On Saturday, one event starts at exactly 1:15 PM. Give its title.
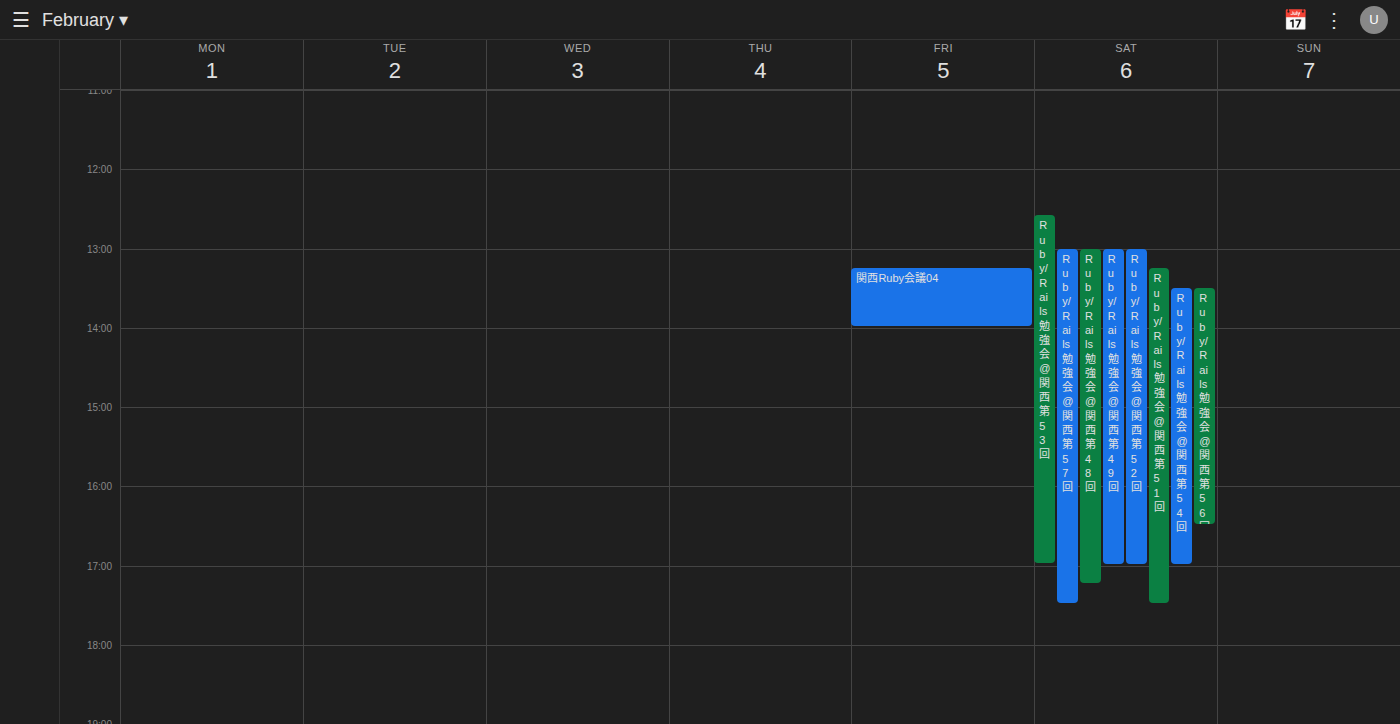
"Ruby/Rails勉強会@関西 第51回"